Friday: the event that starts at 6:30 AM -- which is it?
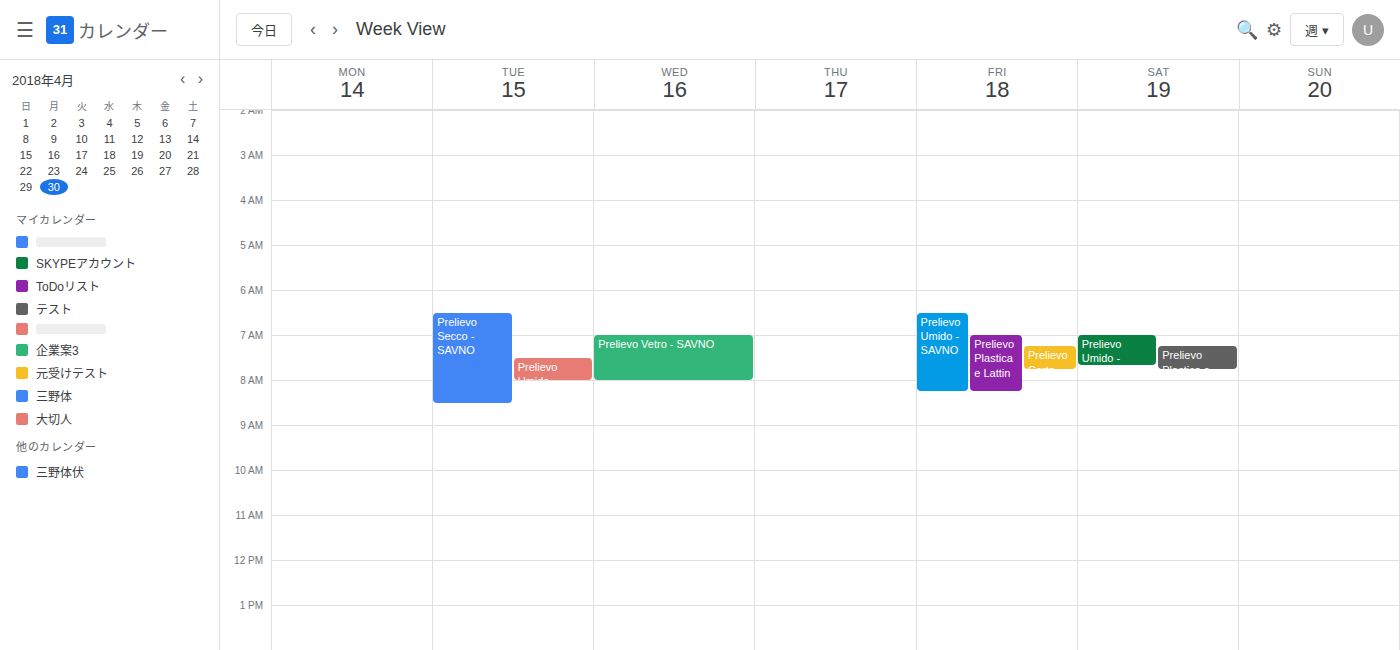
"Prelievo Umido - SAVNO"